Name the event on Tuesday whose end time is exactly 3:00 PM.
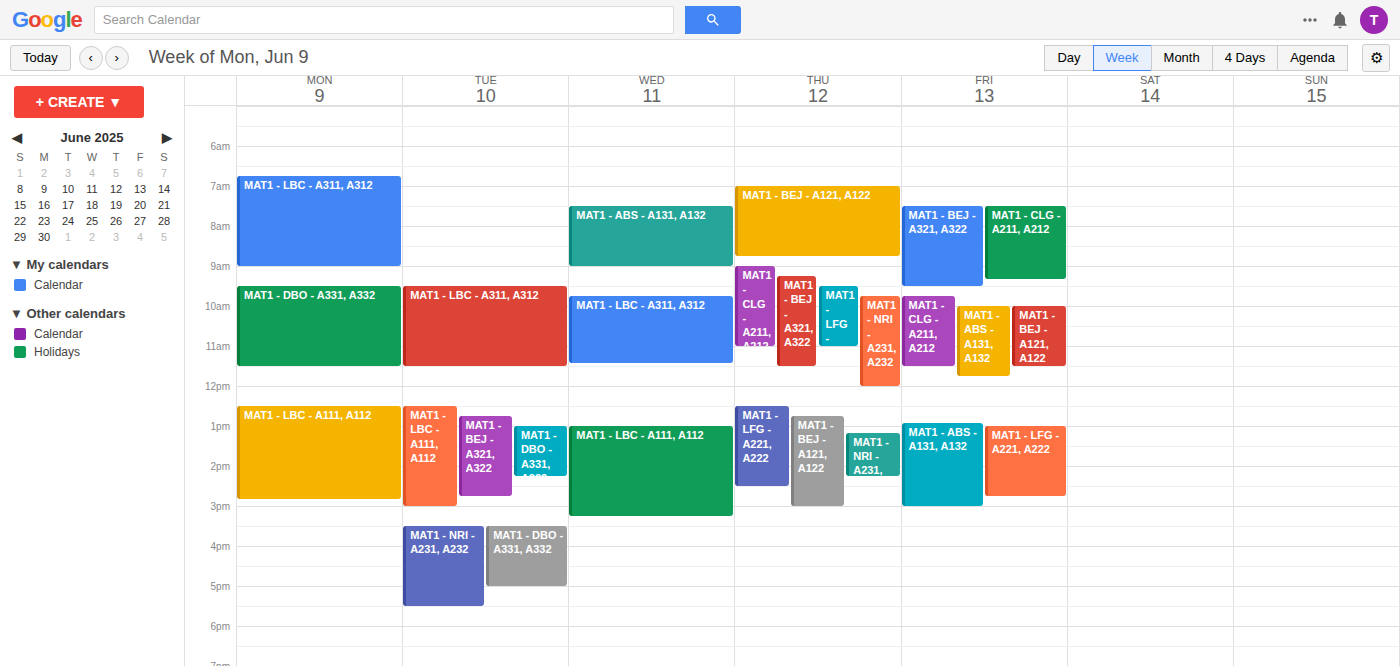
"MAT1 - LBC - A111, A112"